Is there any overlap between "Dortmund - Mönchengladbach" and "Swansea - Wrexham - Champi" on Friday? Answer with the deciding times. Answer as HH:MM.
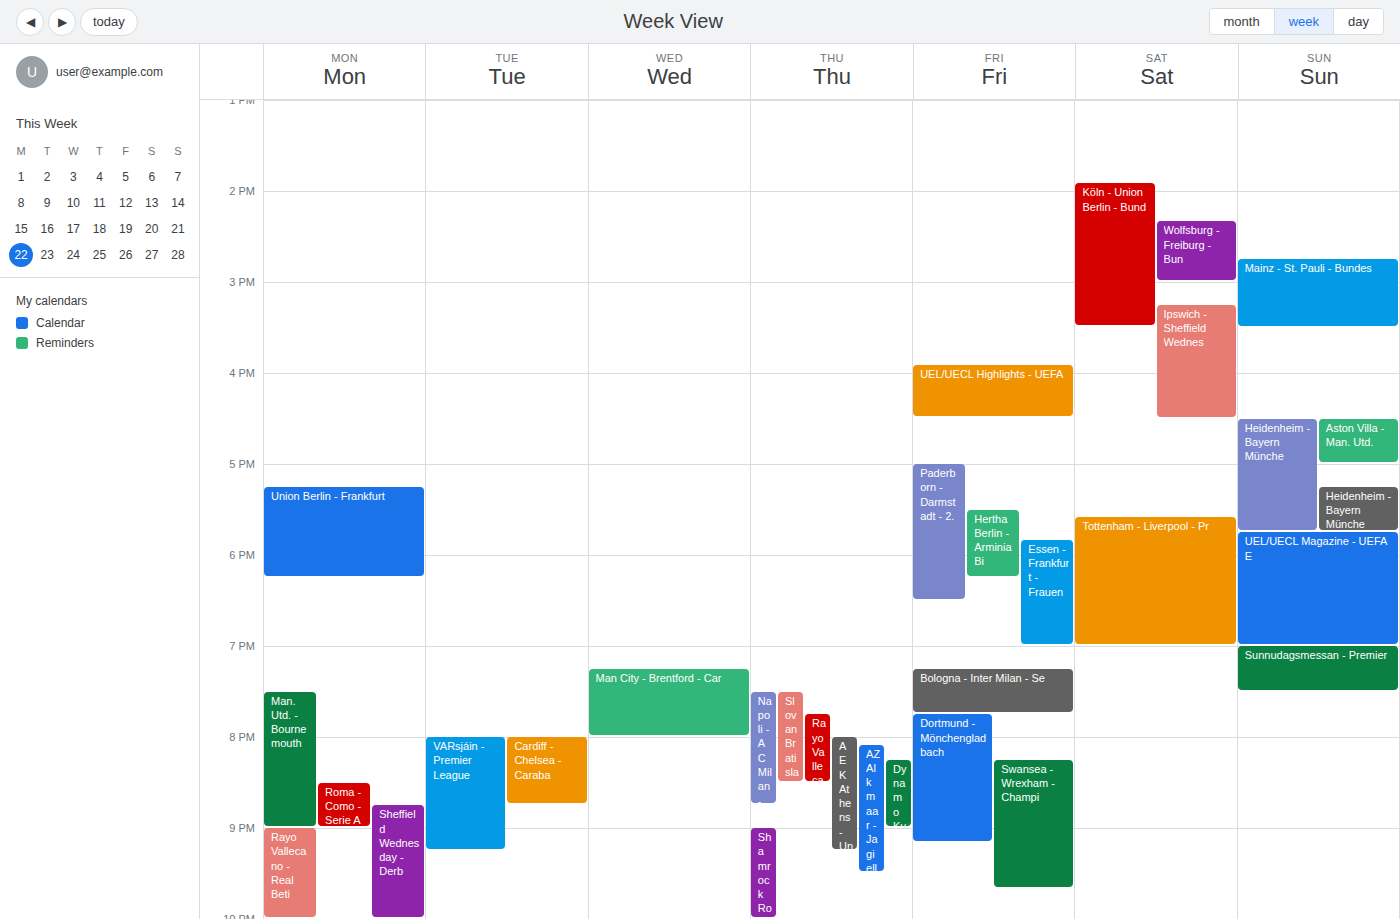
"Swansea - Wrexham - Champi" starts at 20:15, before "Dortmund - Mönchengladbach" ends at 21:10 -- they overlap.